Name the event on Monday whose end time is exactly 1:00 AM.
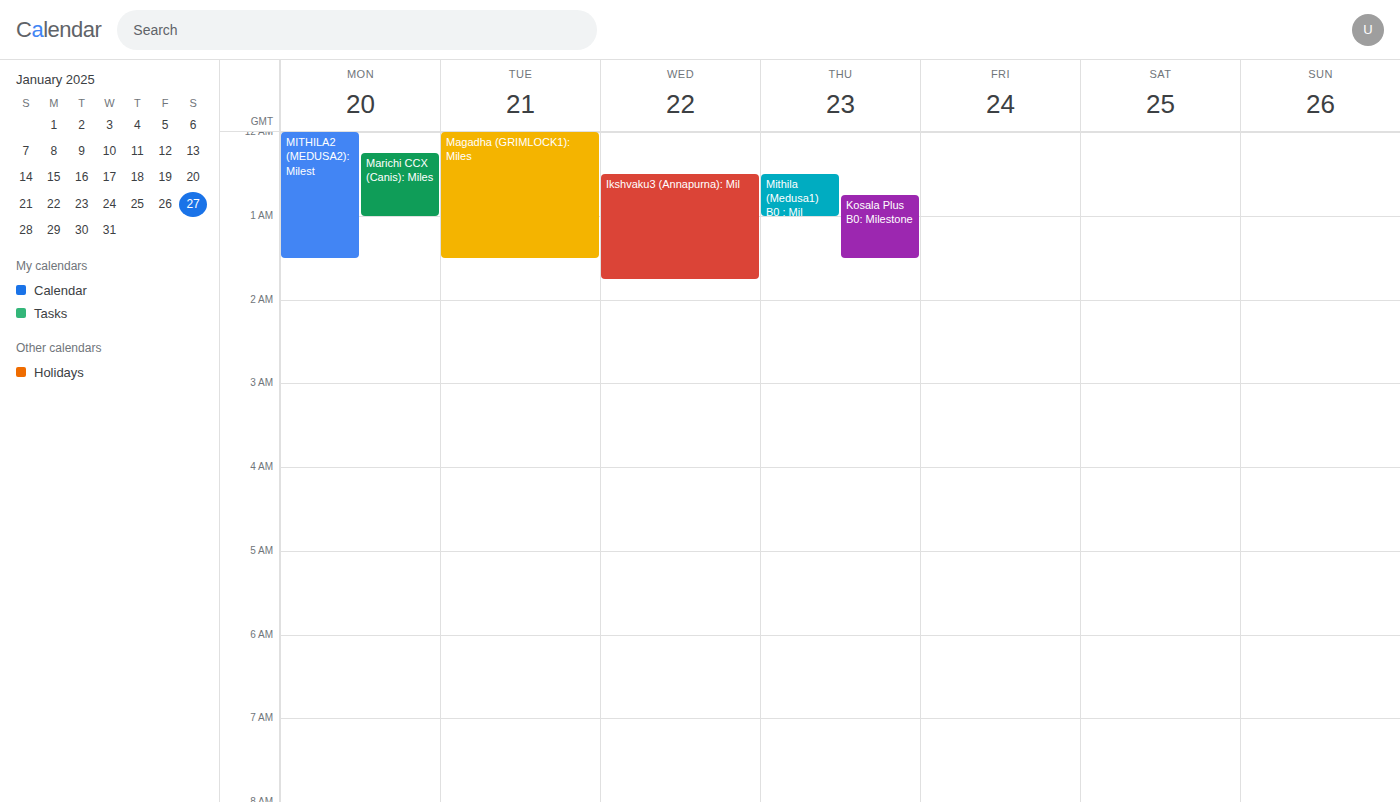
"Marichi CCX (Canis): Miles"